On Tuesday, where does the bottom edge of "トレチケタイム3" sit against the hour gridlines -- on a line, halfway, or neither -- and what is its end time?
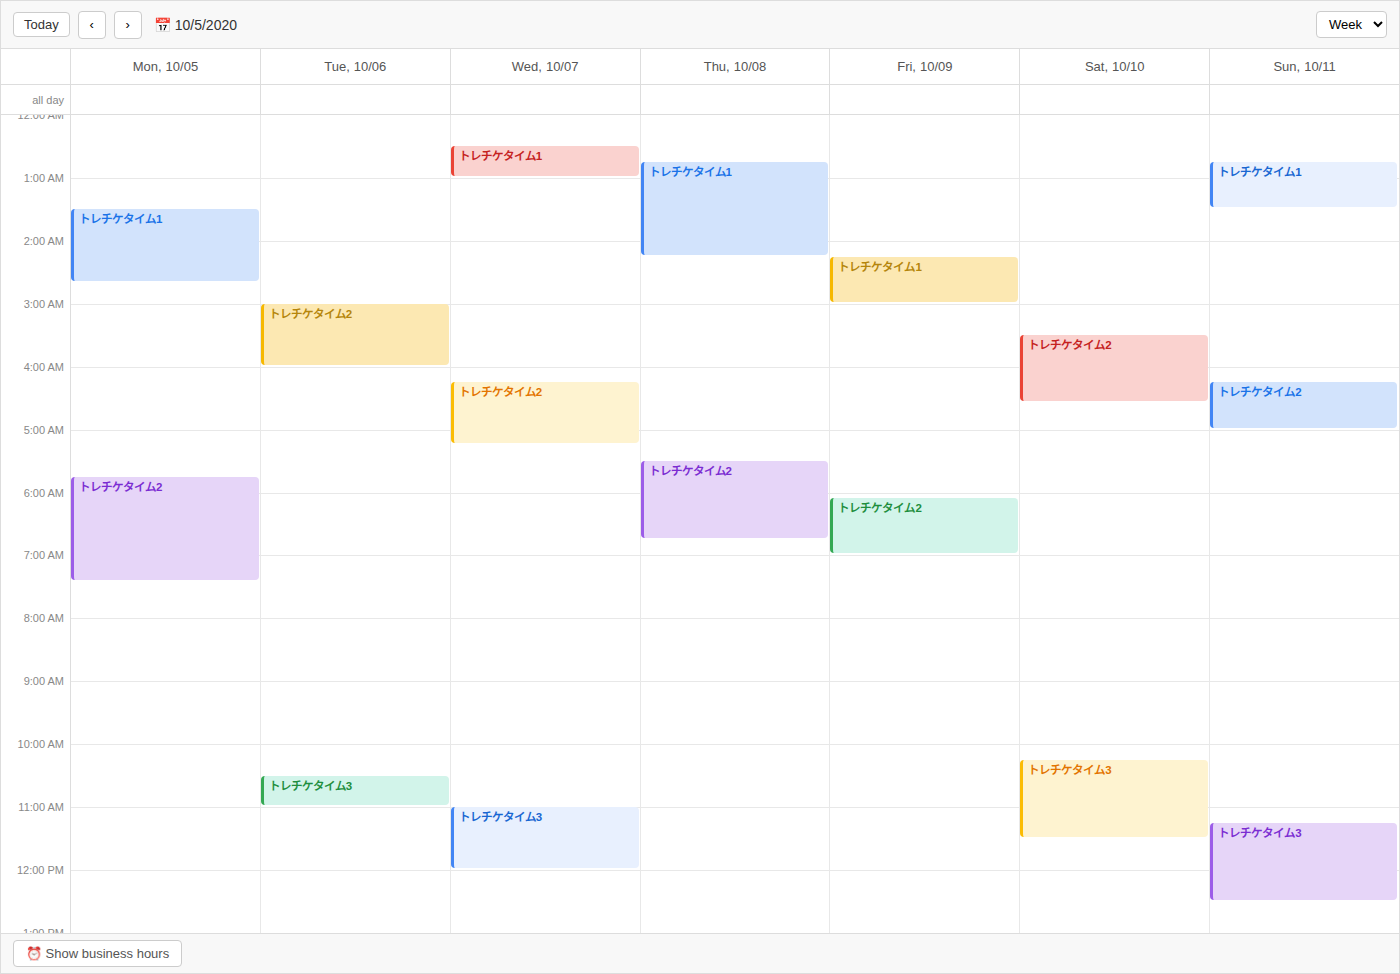
11:00 AM -- exactly on the 11 AM line.